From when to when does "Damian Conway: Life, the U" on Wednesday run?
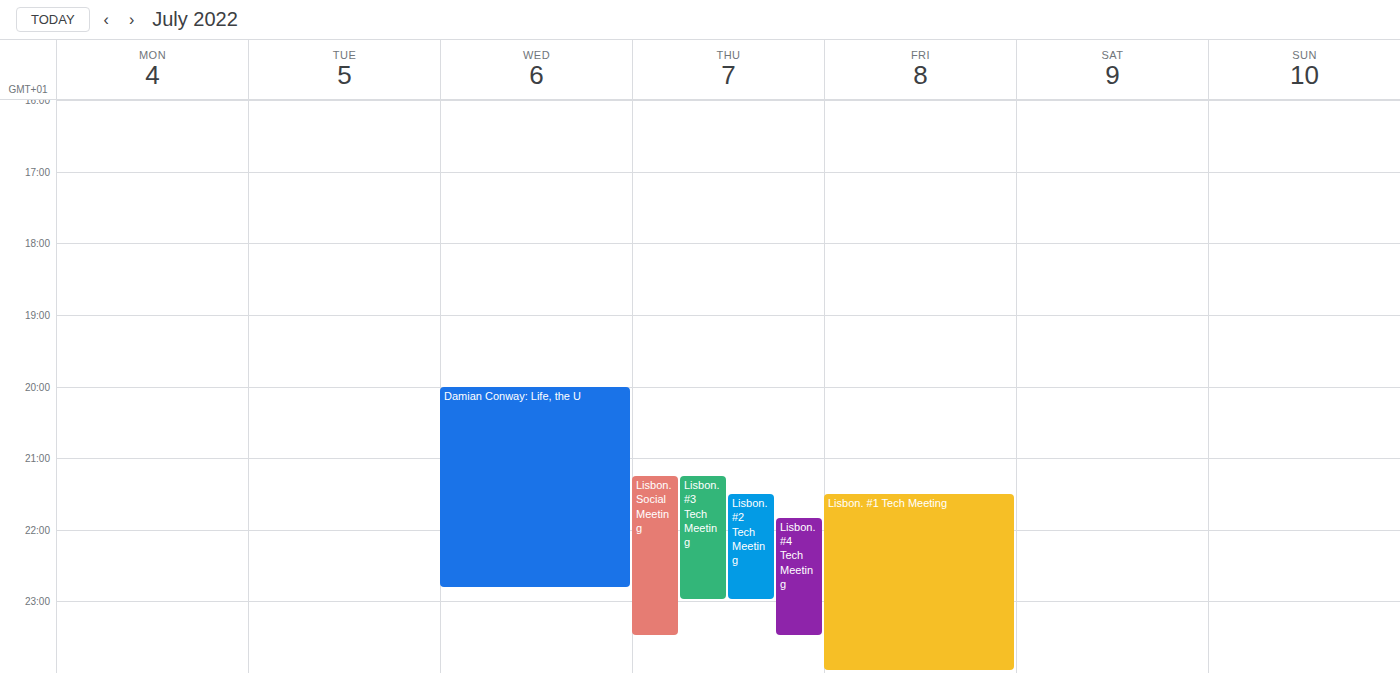
8:00 PM to 10:50 PM